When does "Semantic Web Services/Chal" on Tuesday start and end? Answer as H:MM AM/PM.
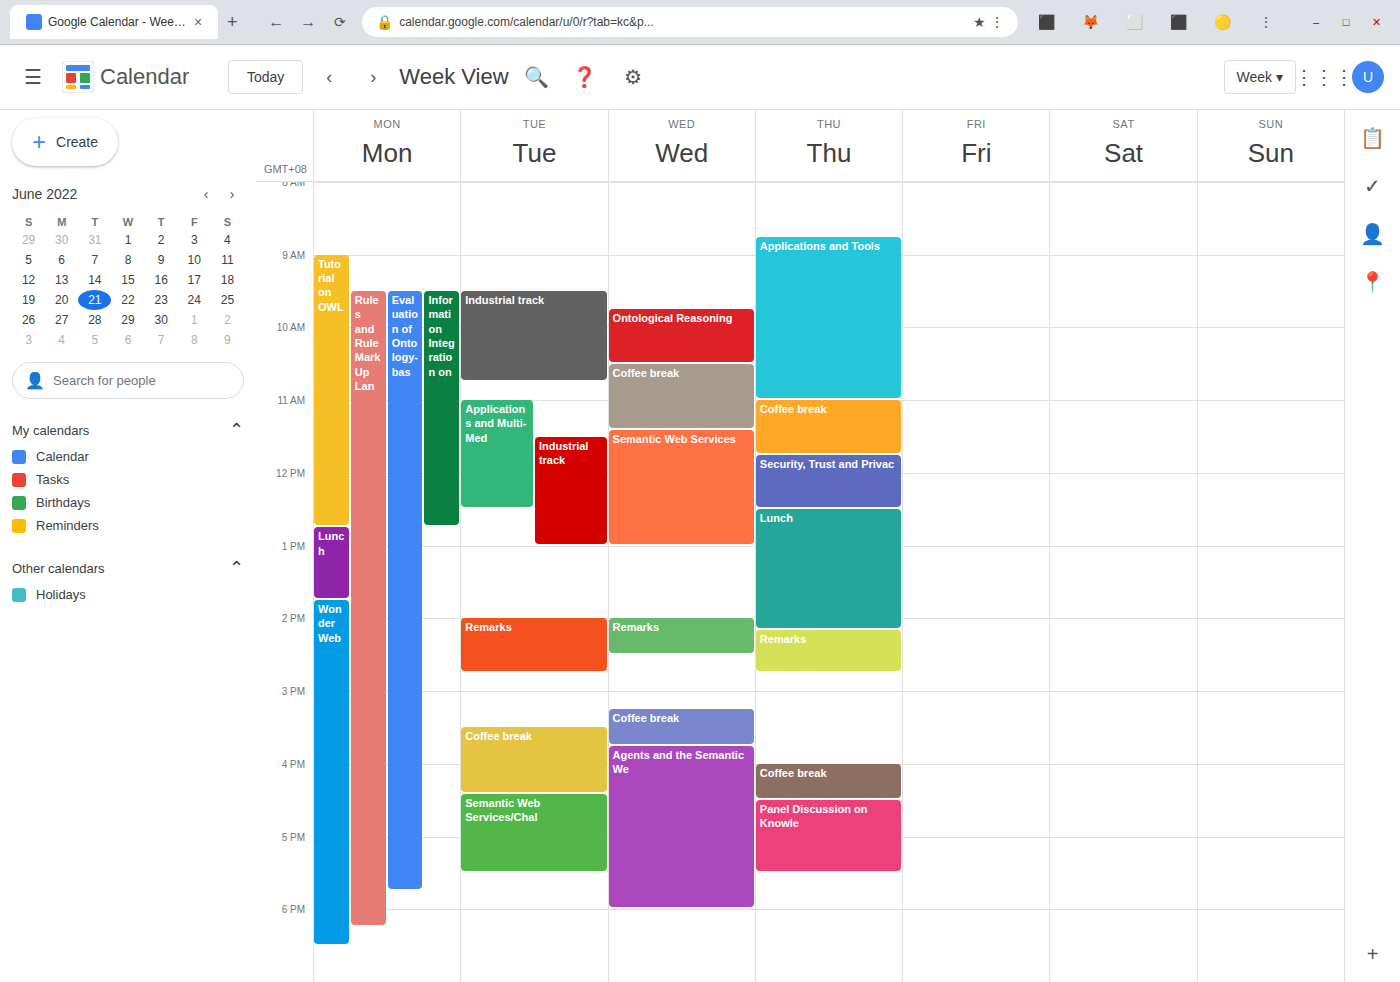
4:25 PM to 5:30 PM